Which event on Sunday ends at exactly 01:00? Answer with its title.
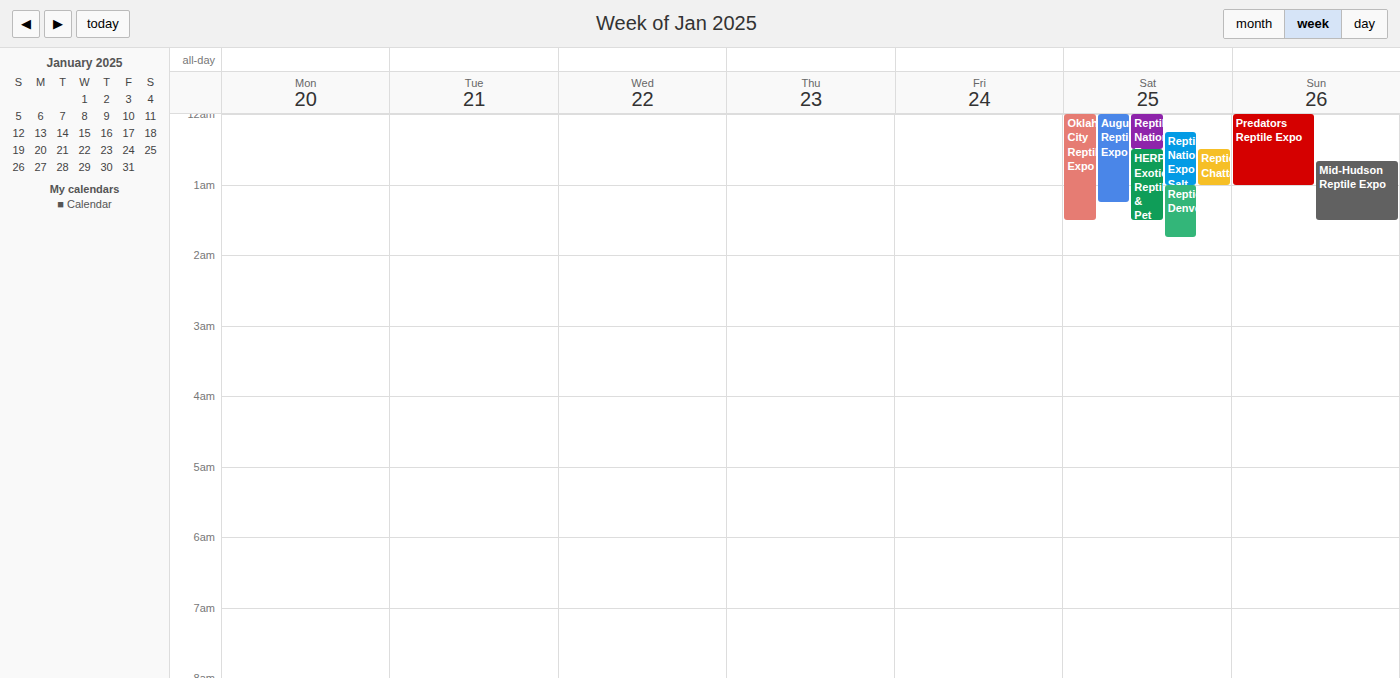
"Predators Reptile Expo"